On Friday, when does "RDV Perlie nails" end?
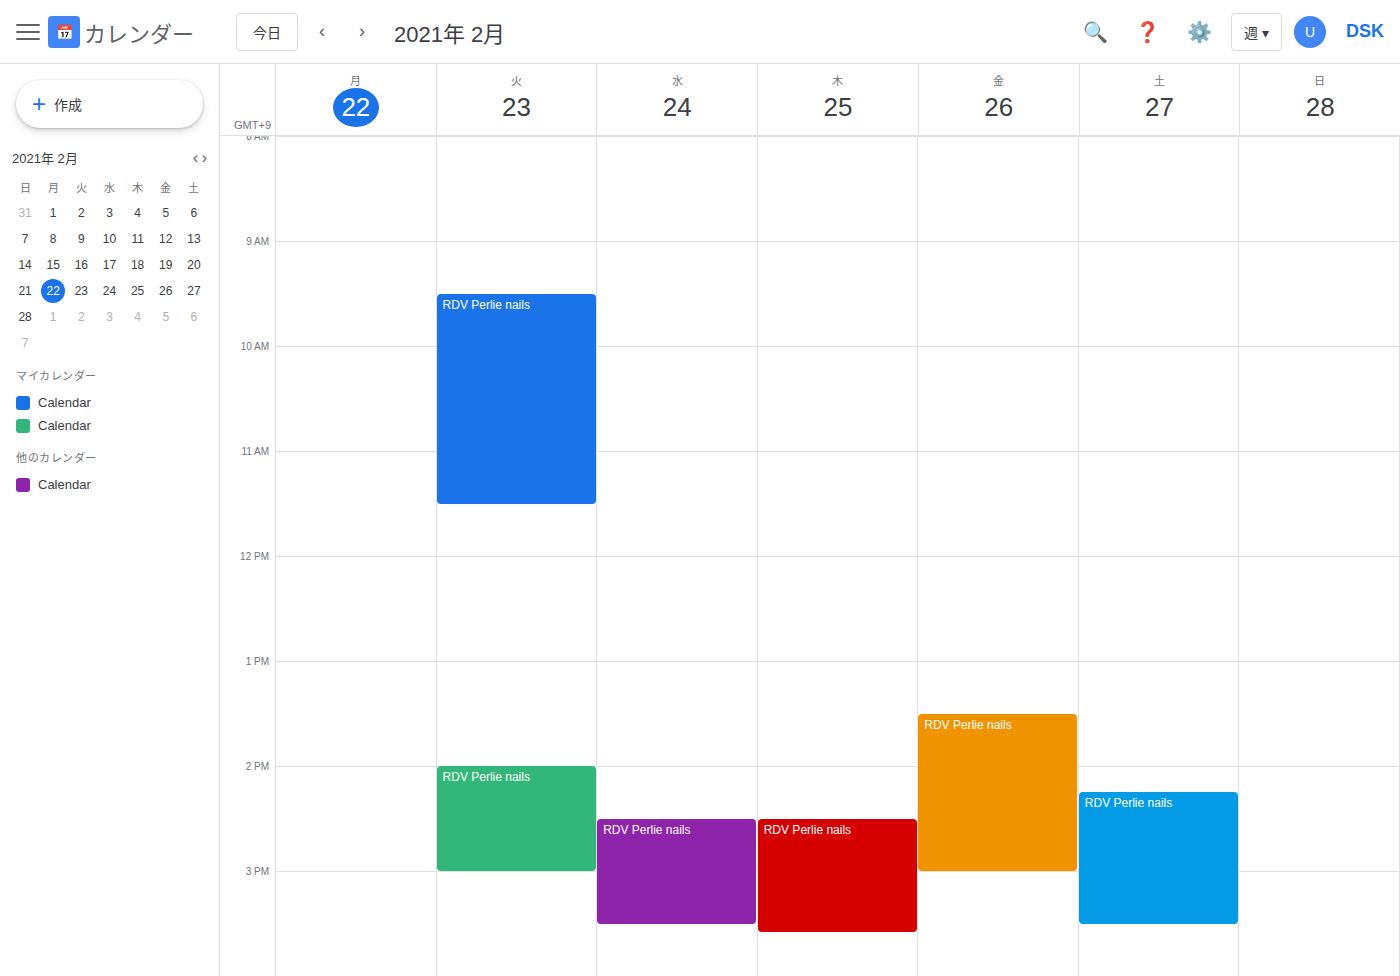
3:00 PM